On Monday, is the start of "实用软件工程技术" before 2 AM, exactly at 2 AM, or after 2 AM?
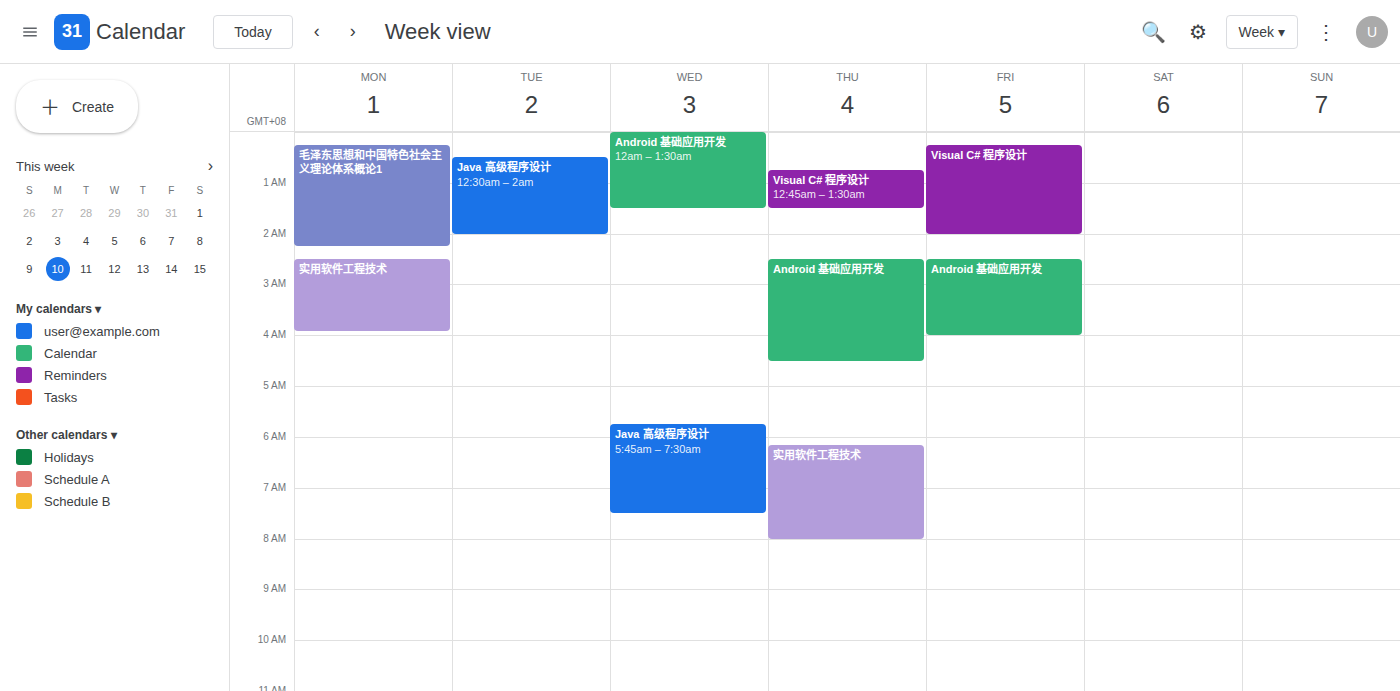
2:30 AM -- after 2 AM, 30 minutes below the 2 AM line.